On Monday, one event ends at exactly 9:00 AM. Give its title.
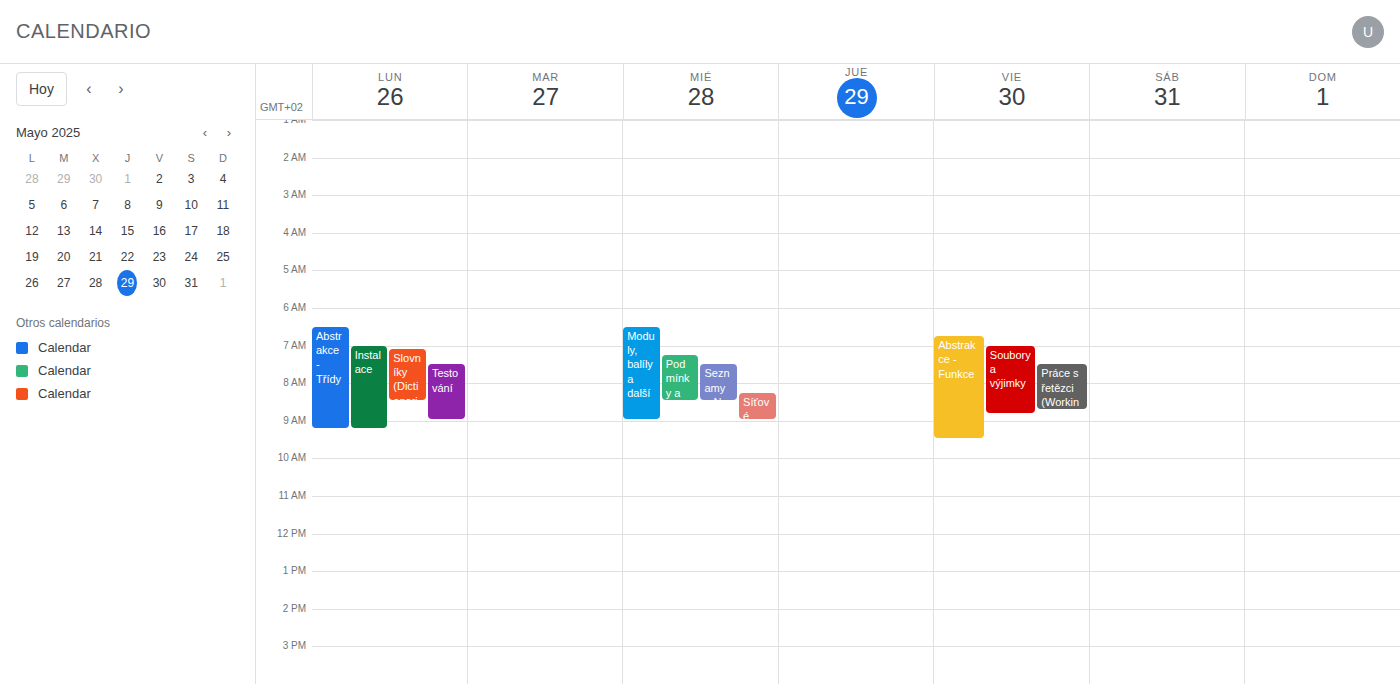
"Testování"